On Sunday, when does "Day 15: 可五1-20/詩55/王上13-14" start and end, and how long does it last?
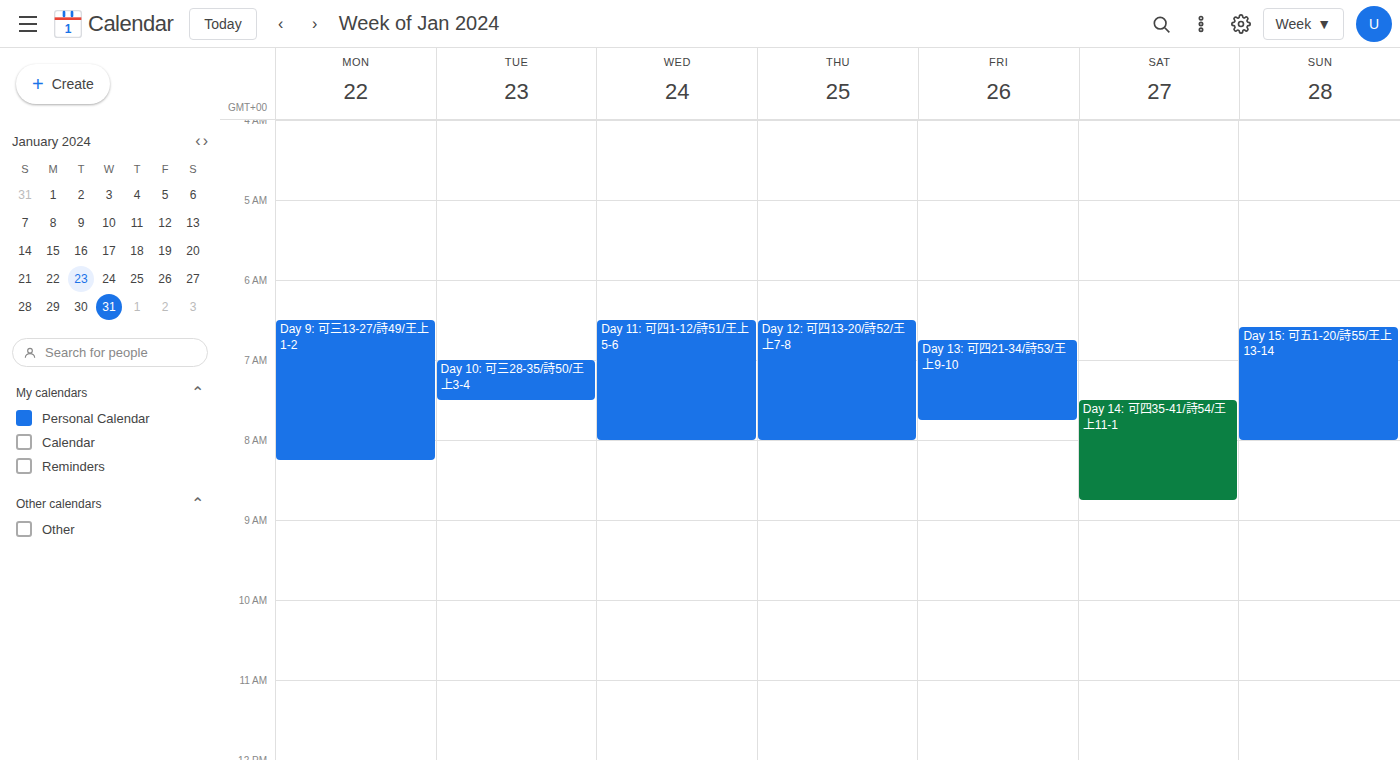
6:35 AM to 8:00 AM, 1 hour 25 minutes